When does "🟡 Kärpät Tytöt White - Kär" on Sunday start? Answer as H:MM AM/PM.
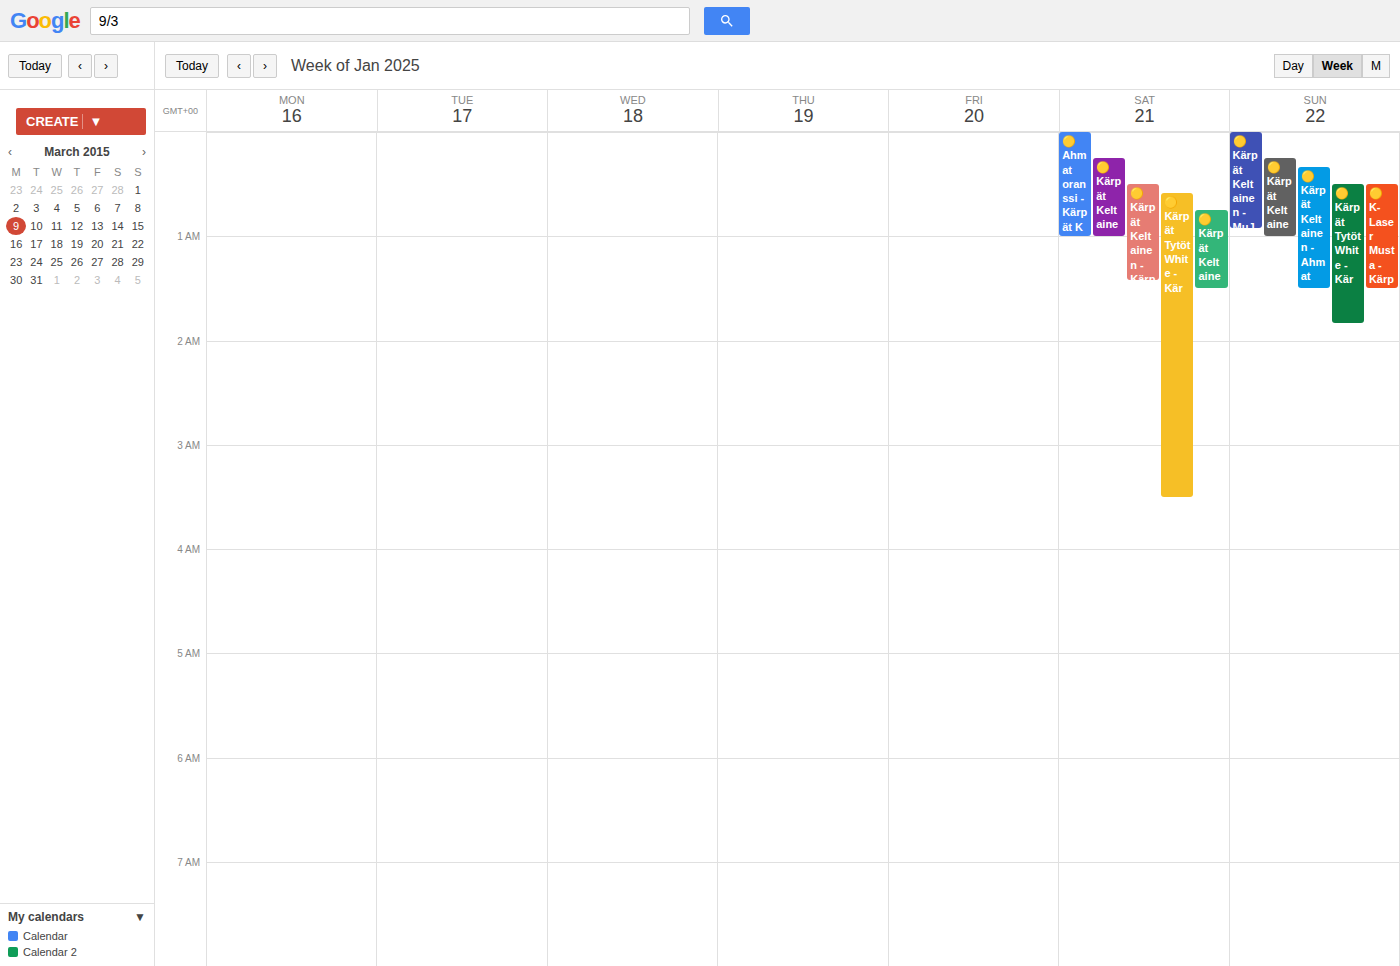
12:30 AM